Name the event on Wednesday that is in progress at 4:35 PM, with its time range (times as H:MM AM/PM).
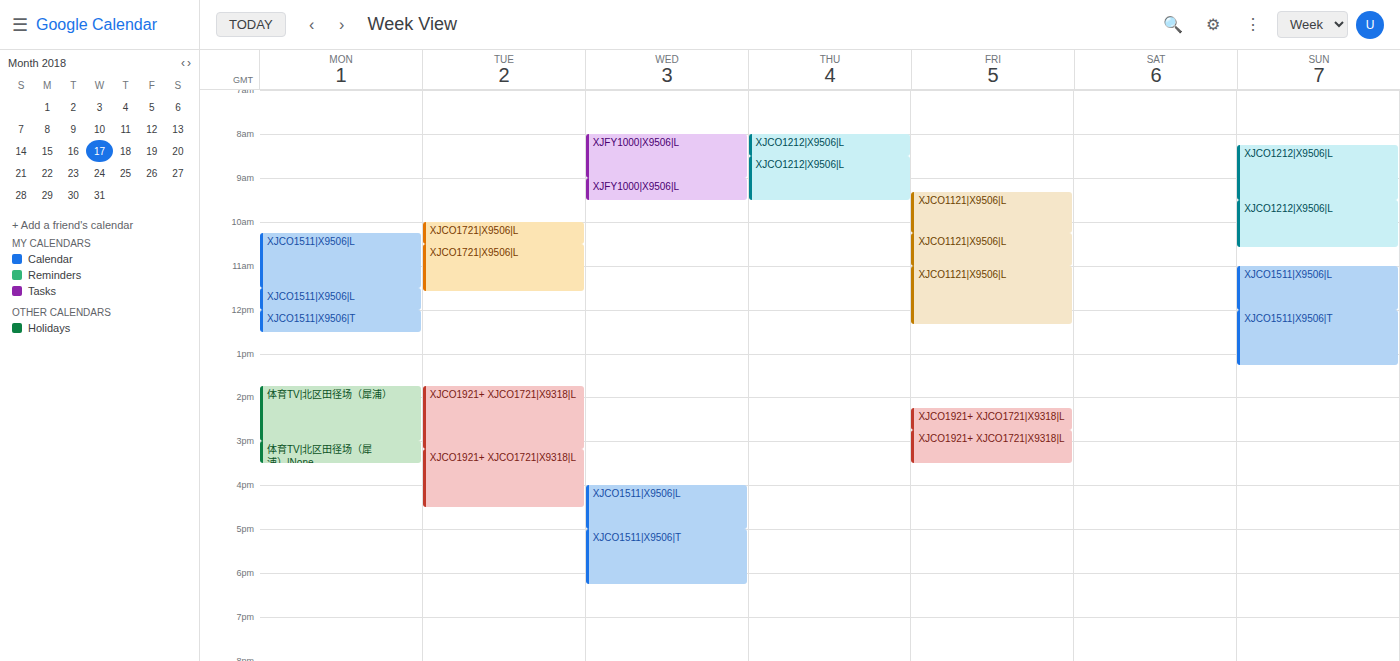
"XJCO1511|X9506|L", 4:00 PM to 5:00 PM